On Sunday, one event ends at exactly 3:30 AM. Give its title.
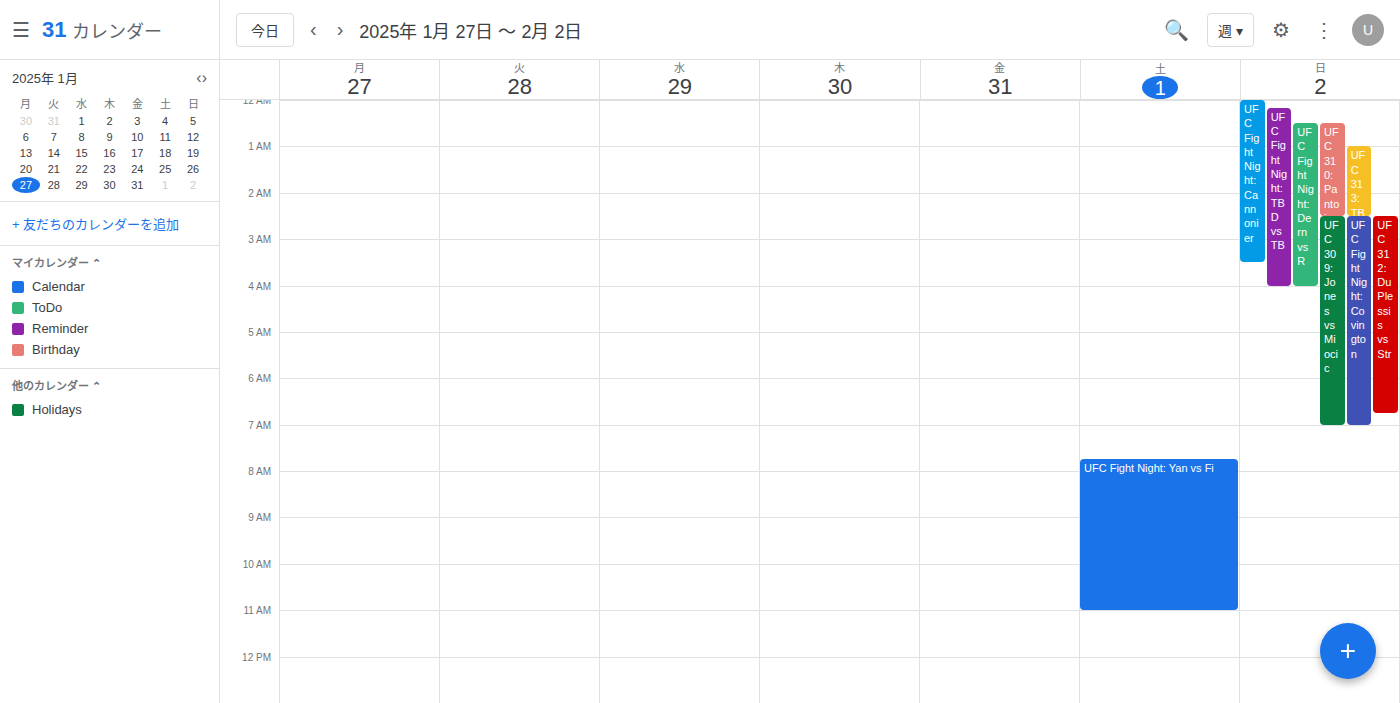
"UFC Fight Night: Cannonier"